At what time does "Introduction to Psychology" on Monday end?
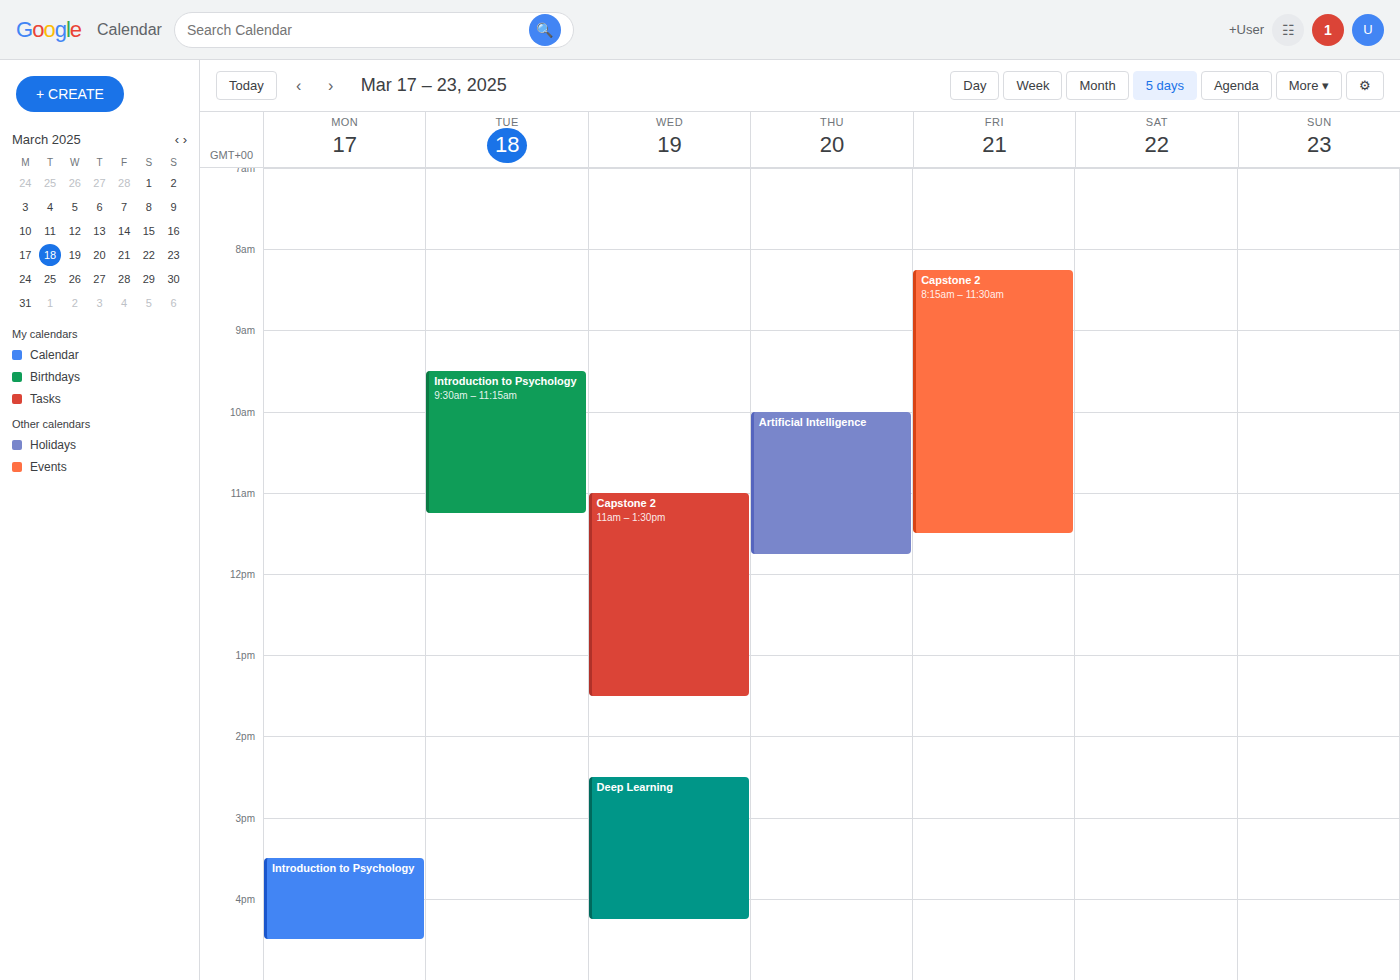
4:30 PM